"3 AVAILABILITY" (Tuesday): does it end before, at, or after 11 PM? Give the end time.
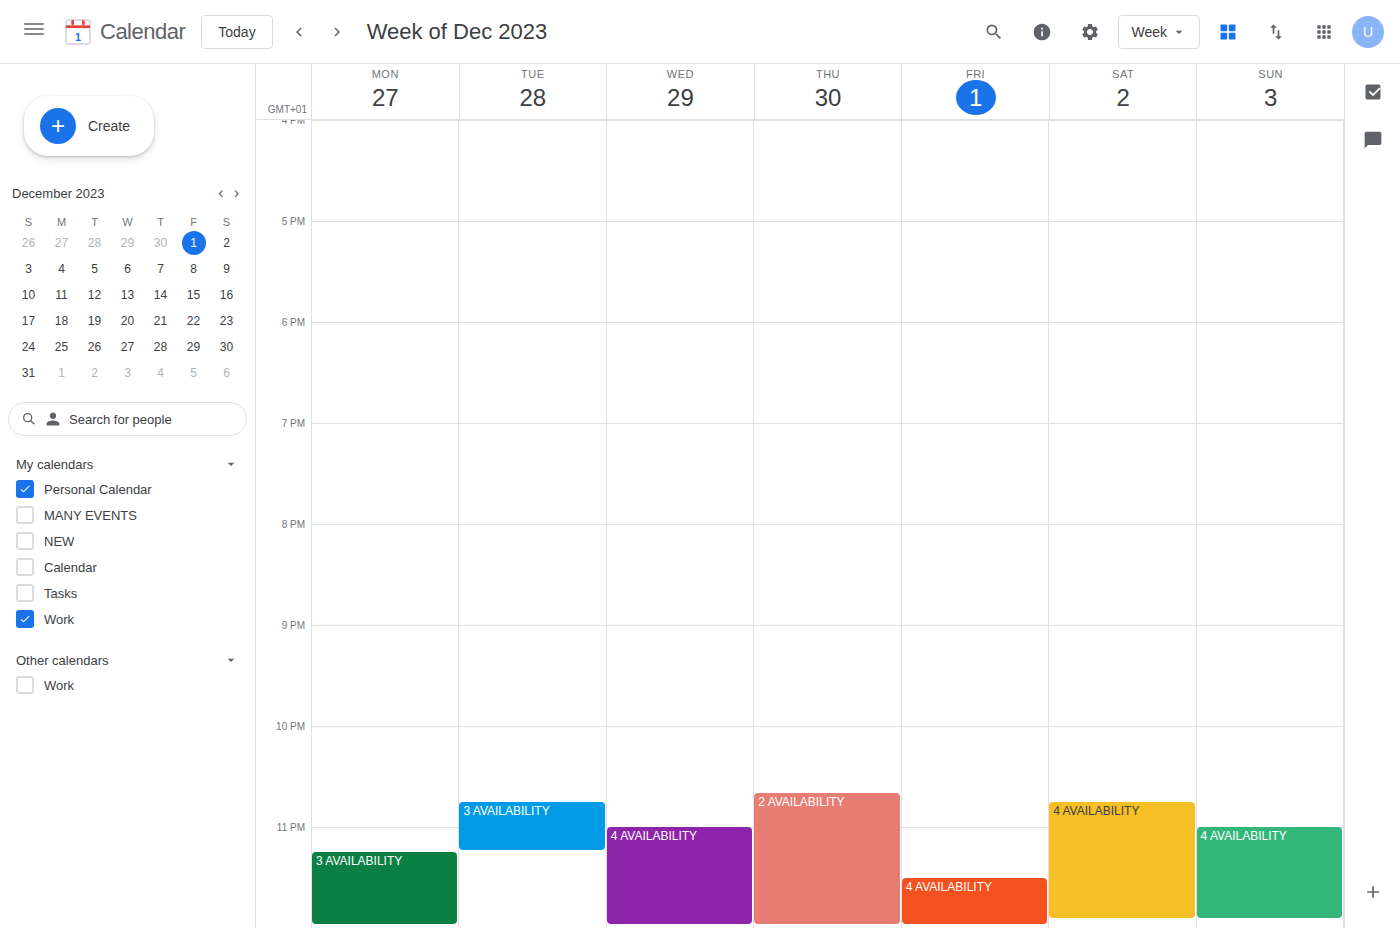
11:15 PM -- after 11 PM, 15 minutes below the 11 PM line.